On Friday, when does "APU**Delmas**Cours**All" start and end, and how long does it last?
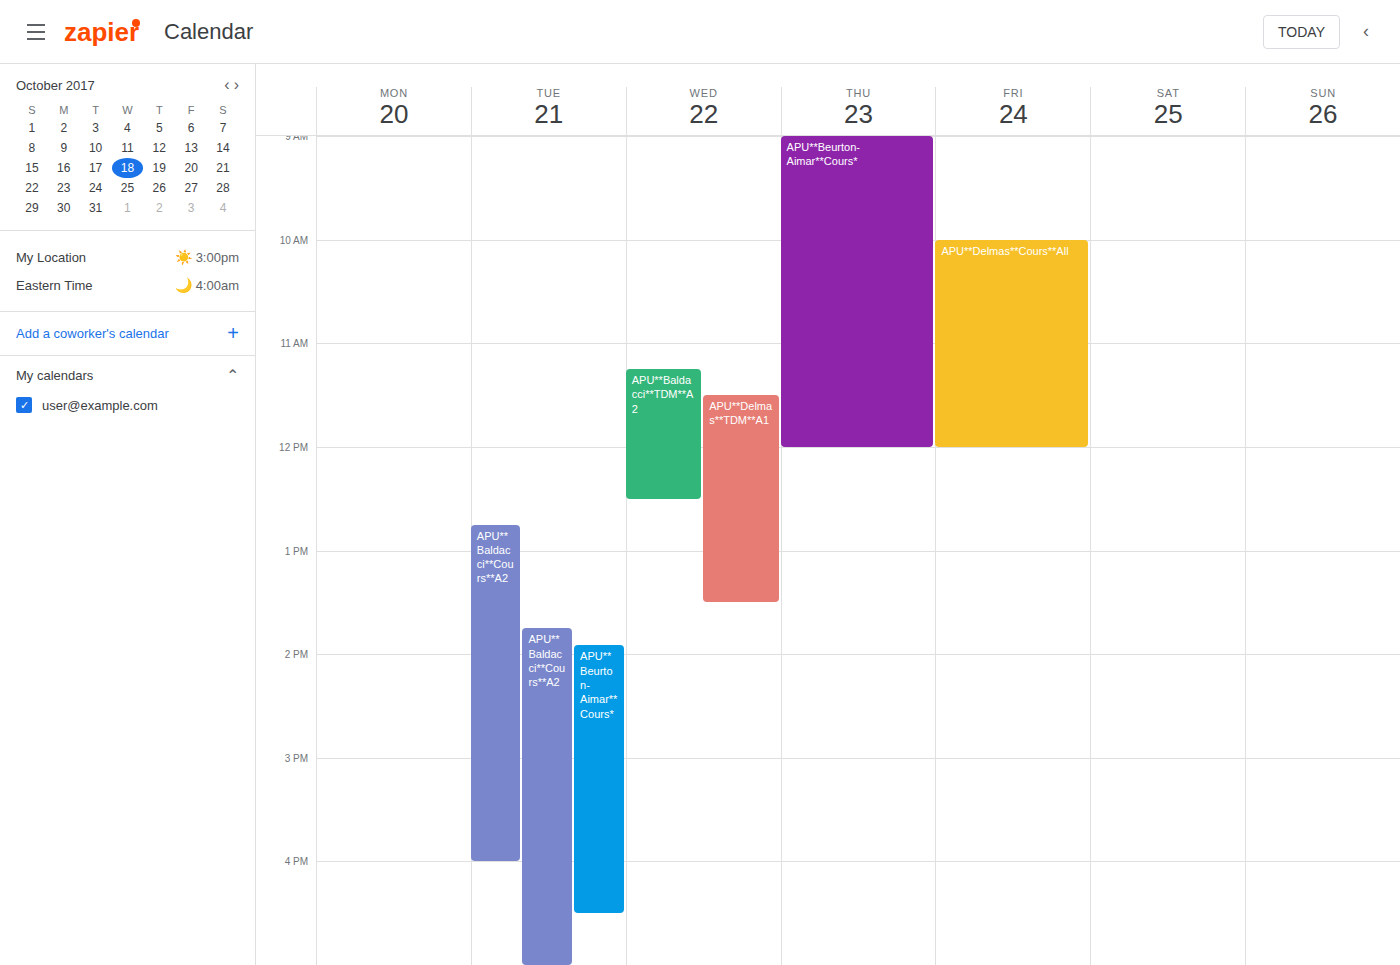
10:00 to 12:00, 2 hours